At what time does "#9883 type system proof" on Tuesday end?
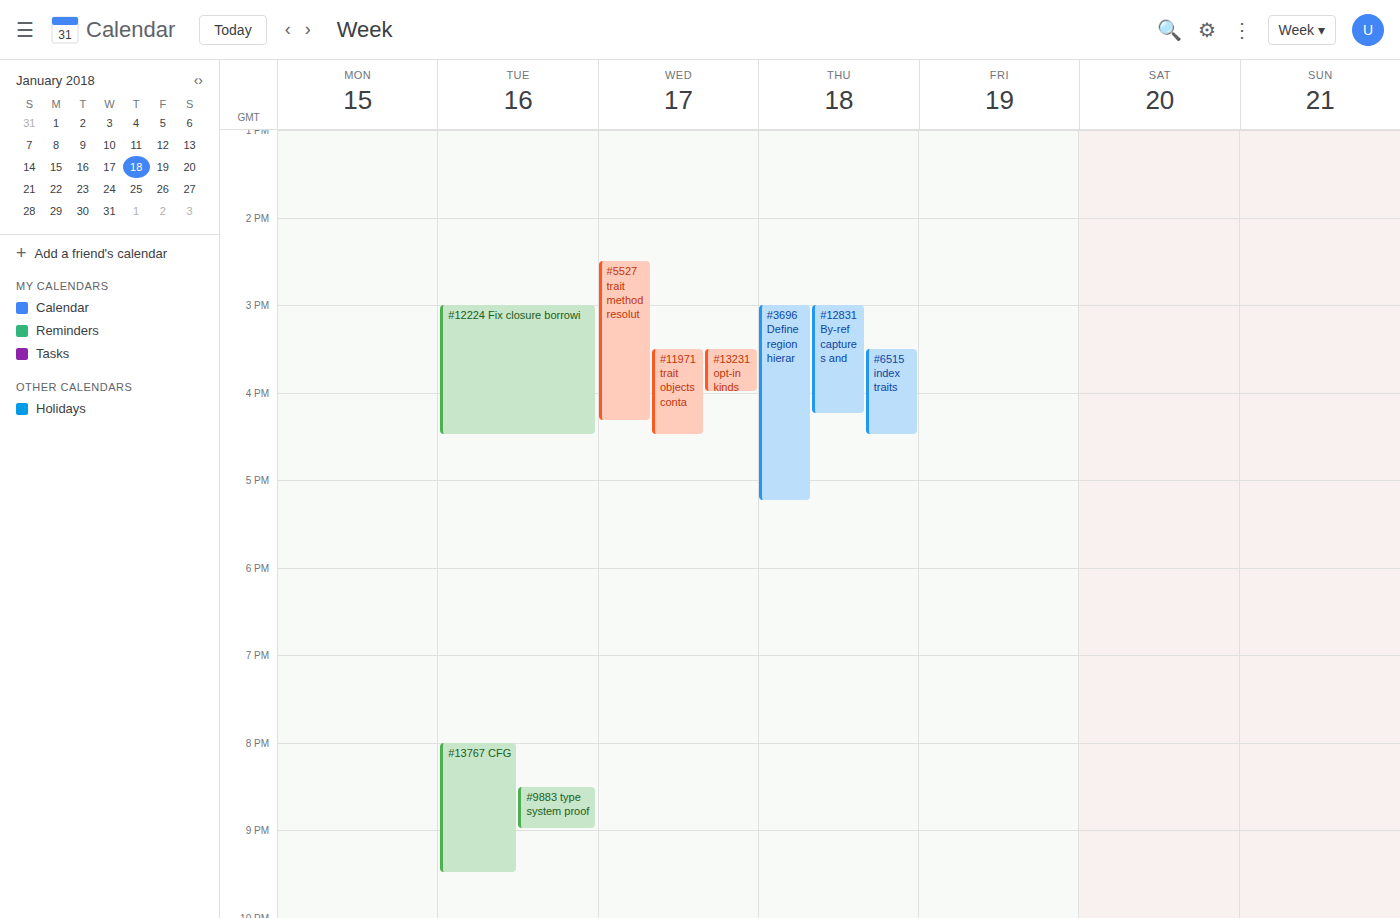
9:00 PM